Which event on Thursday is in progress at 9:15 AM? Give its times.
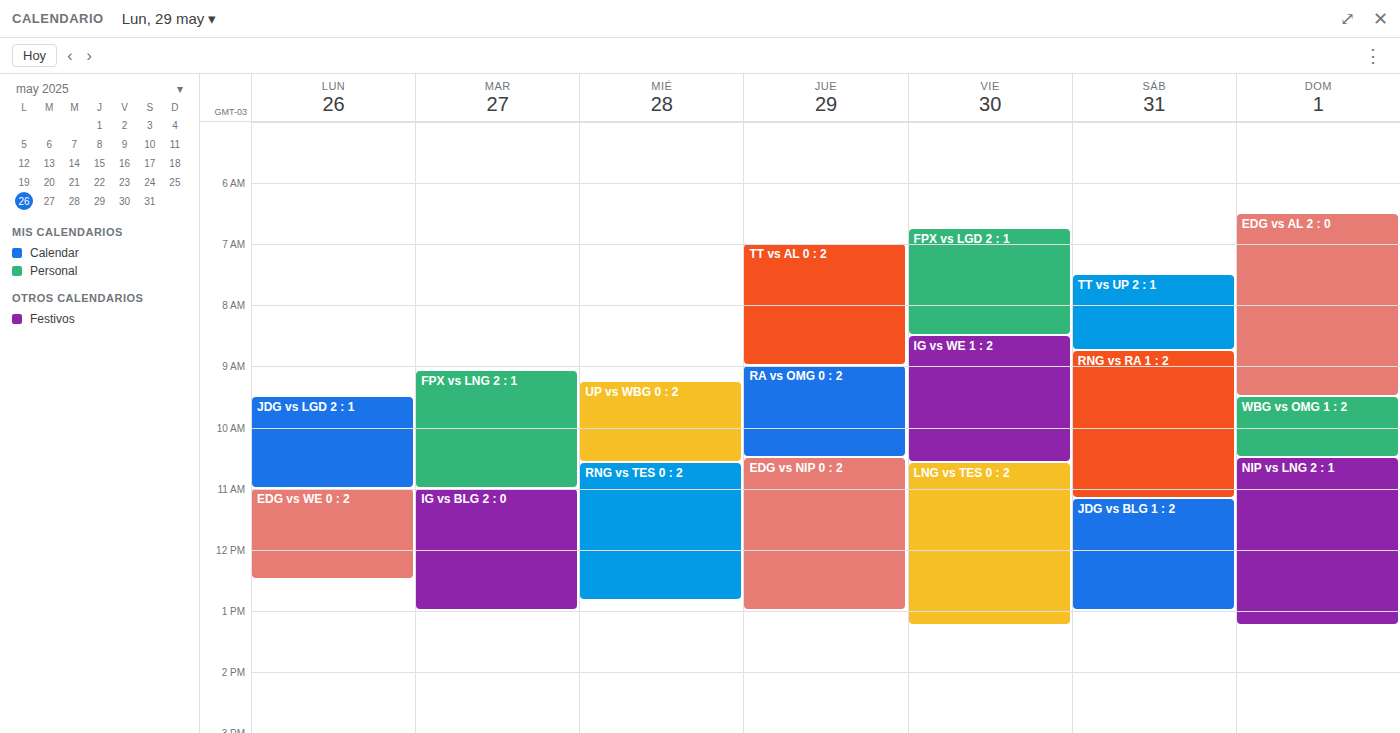
"RA vs OMG 0 : 2", 9:00 AM to 10:30 AM